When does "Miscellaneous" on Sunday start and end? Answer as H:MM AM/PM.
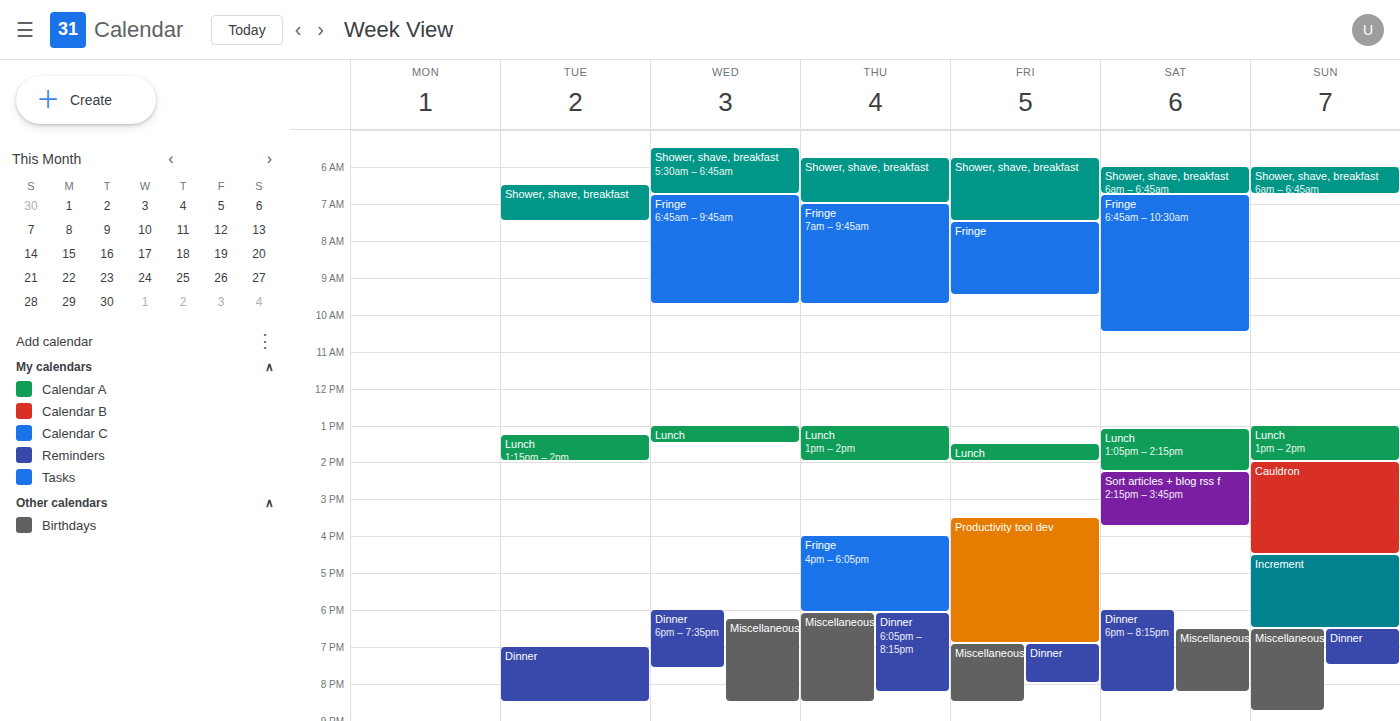
6:30 PM to 8:45 PM